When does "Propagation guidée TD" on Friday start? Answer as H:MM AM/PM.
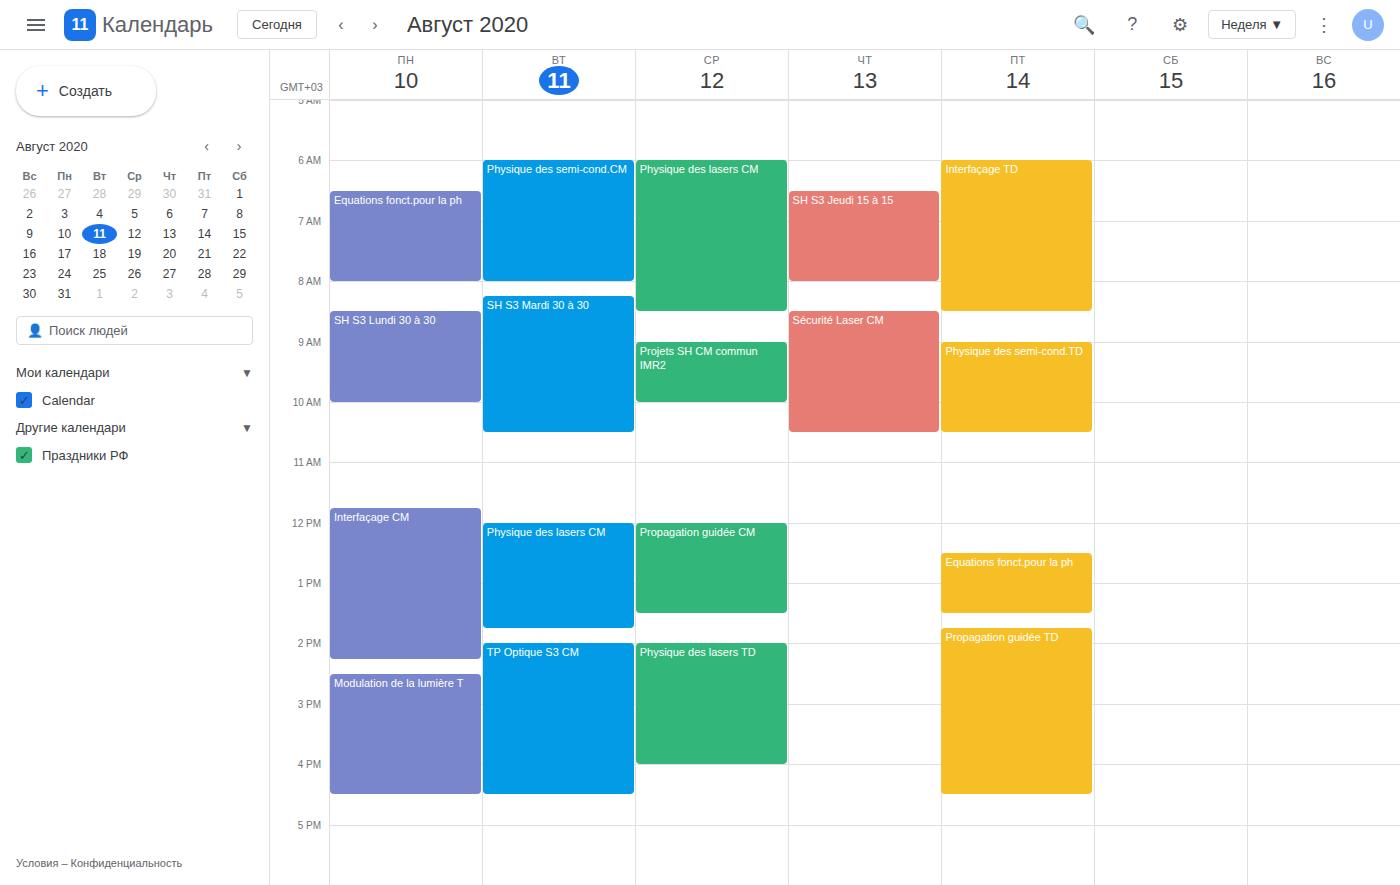
1:45 PM